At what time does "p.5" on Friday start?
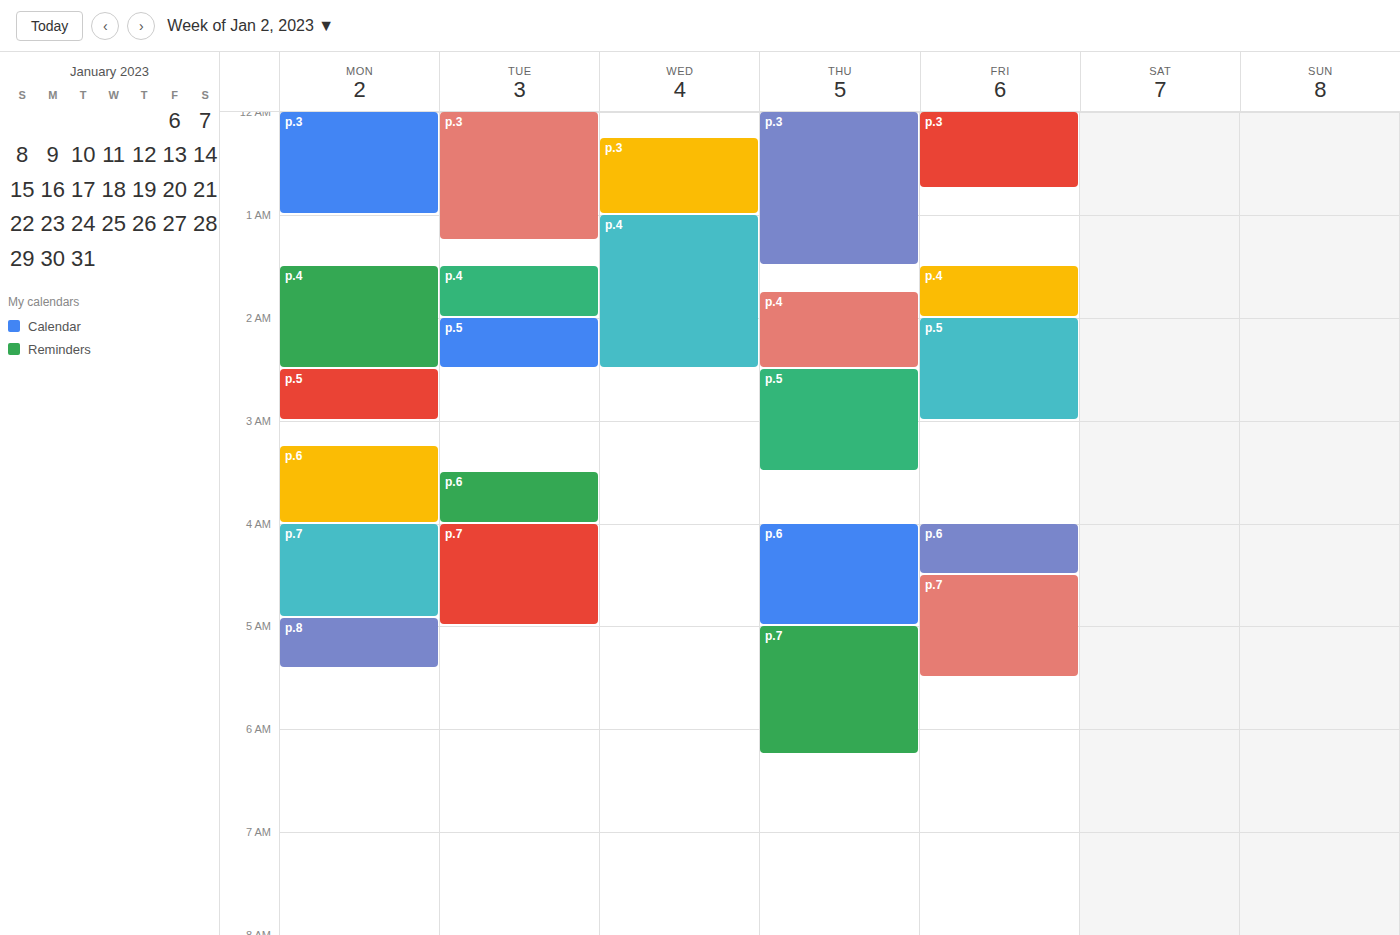
2:00 AM